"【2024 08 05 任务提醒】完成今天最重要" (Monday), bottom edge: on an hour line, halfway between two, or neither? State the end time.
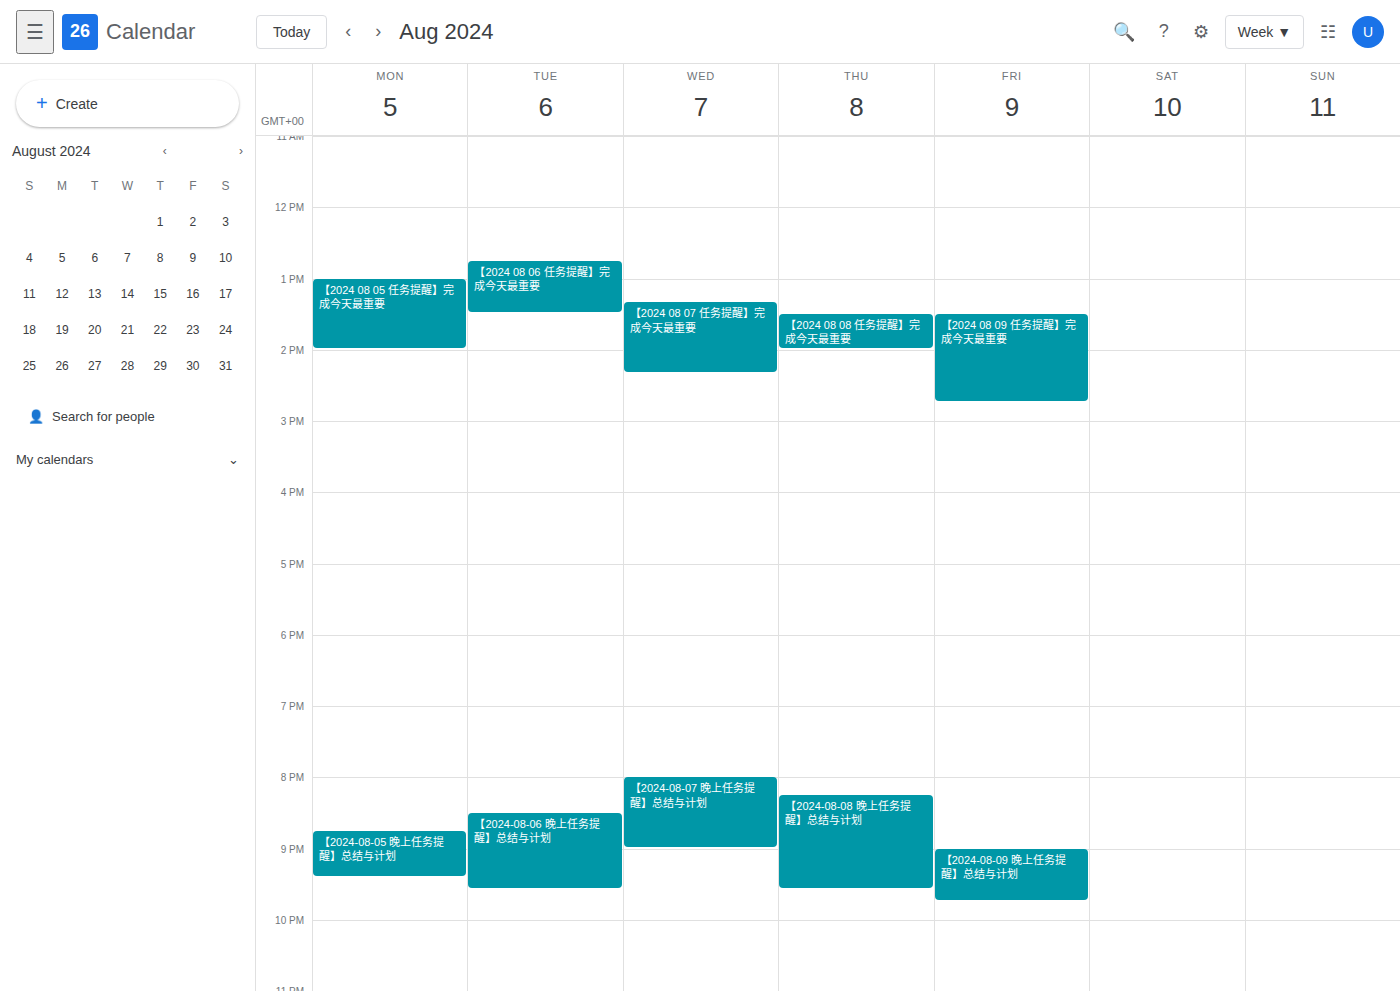
14:00 -- exactly on the 14:00 line.